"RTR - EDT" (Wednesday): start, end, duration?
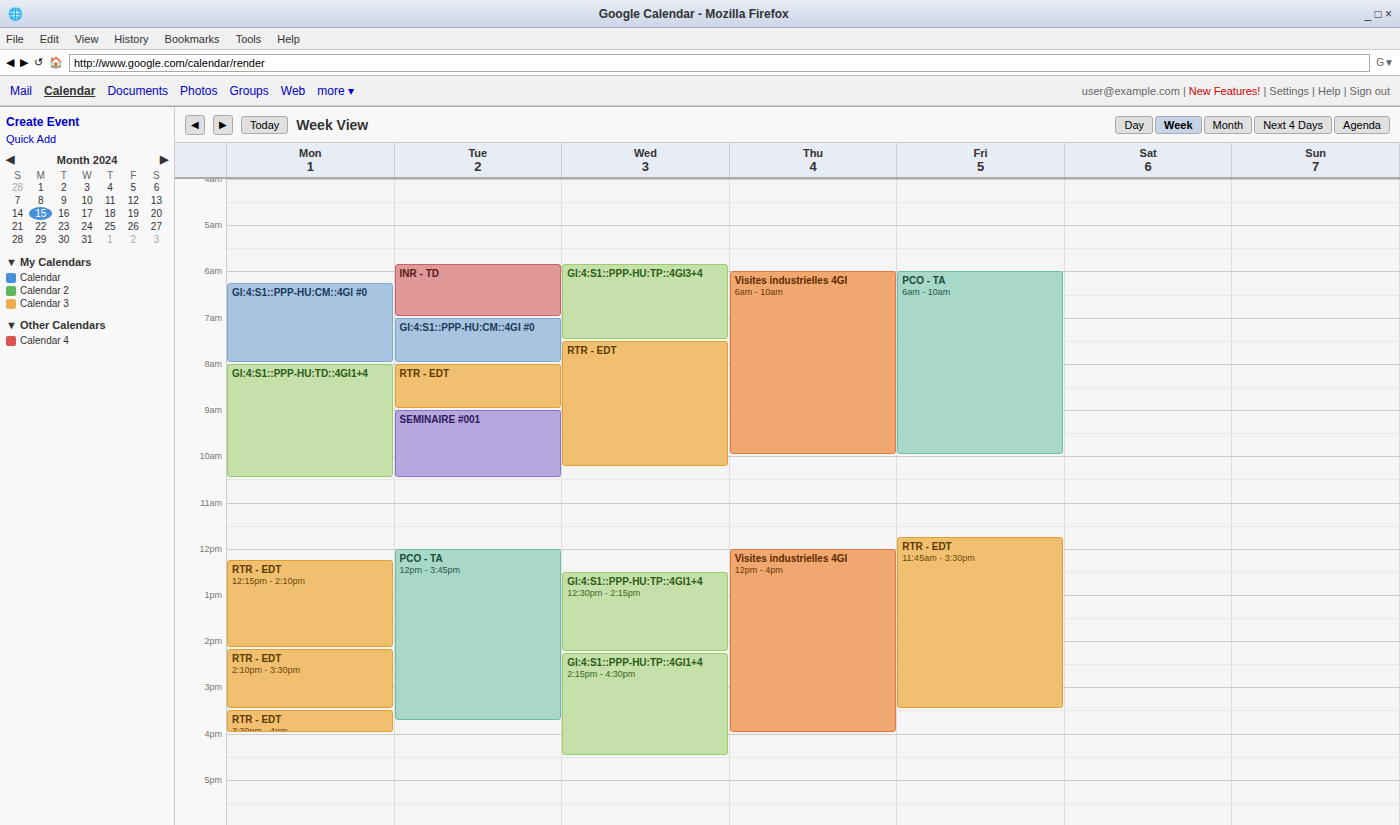
7:30 AM to 10:15 AM, 2 hours 45 minutes